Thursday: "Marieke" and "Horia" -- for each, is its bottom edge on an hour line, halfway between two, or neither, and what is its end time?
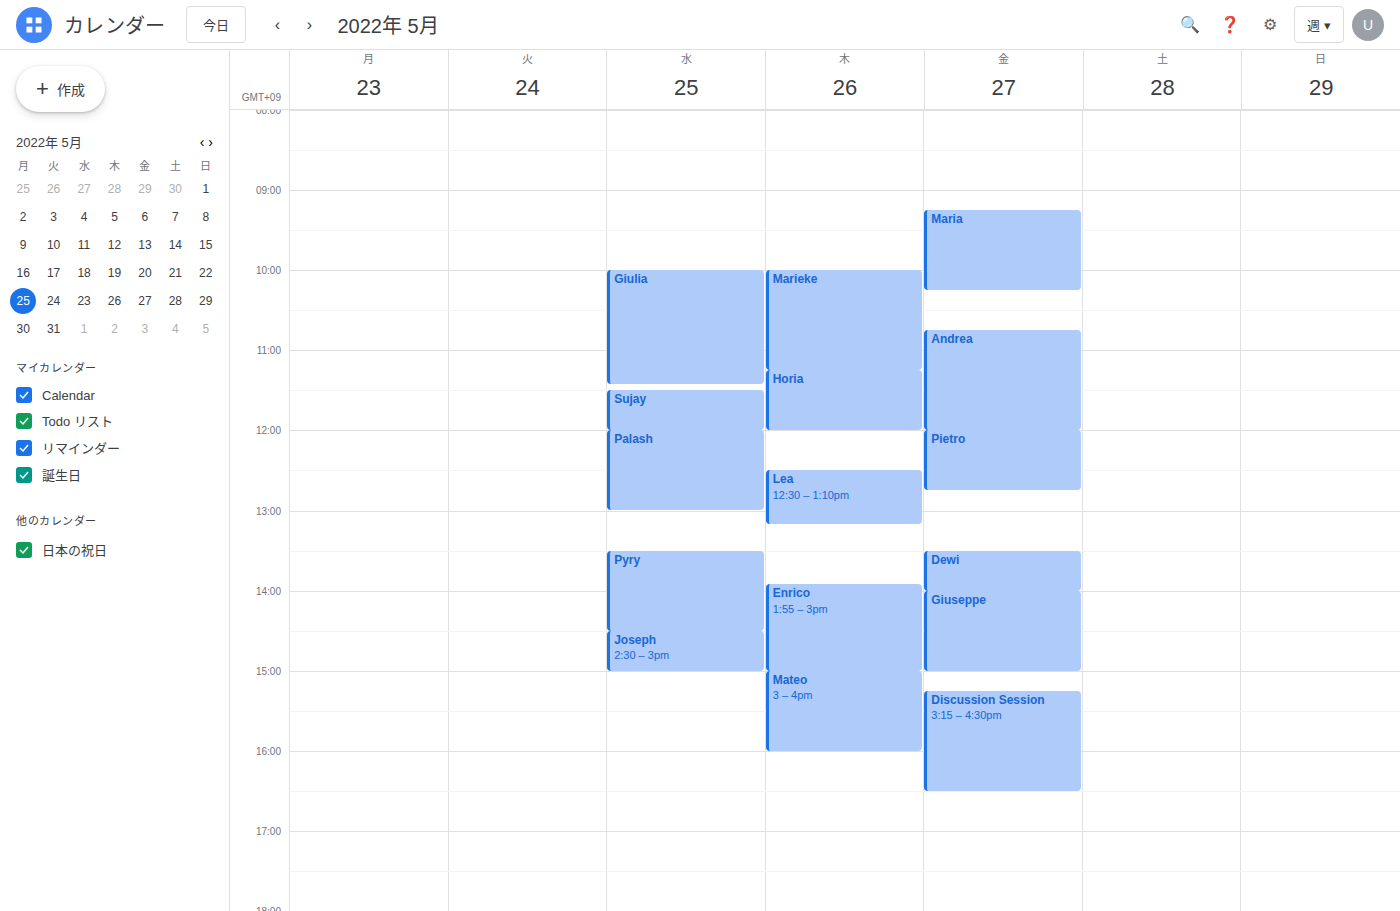
"Marieke": 11:15, neither: a quarter of the way from the 11:00 line to the 12:00 line. "Horia": 12:00, exactly on the 12:00 line.